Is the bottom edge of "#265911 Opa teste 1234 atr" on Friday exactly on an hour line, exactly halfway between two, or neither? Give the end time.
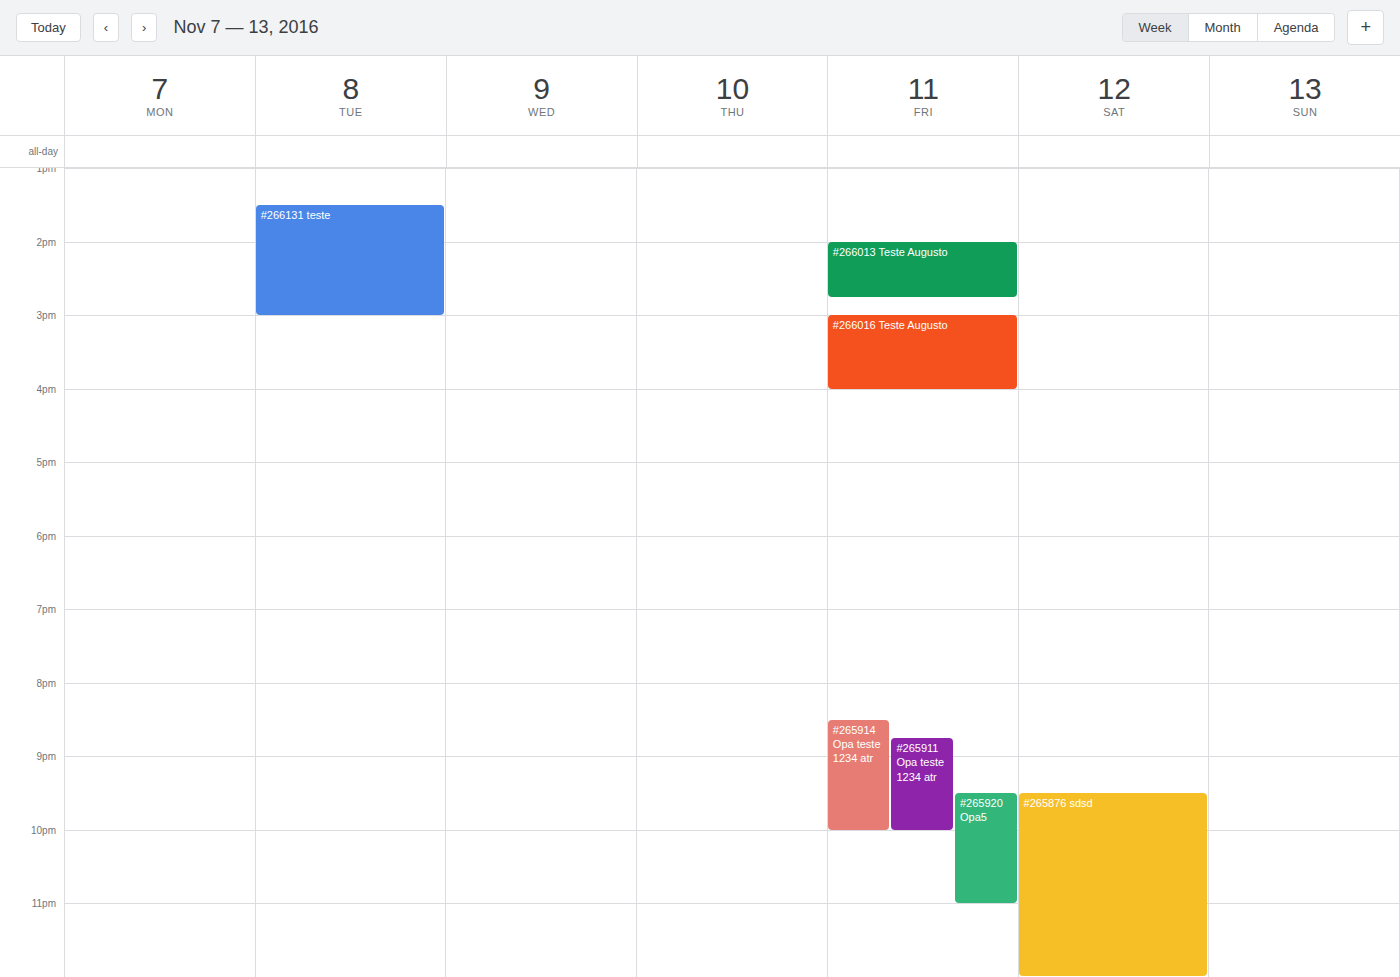
22:00 -- exactly on the 22:00 line.